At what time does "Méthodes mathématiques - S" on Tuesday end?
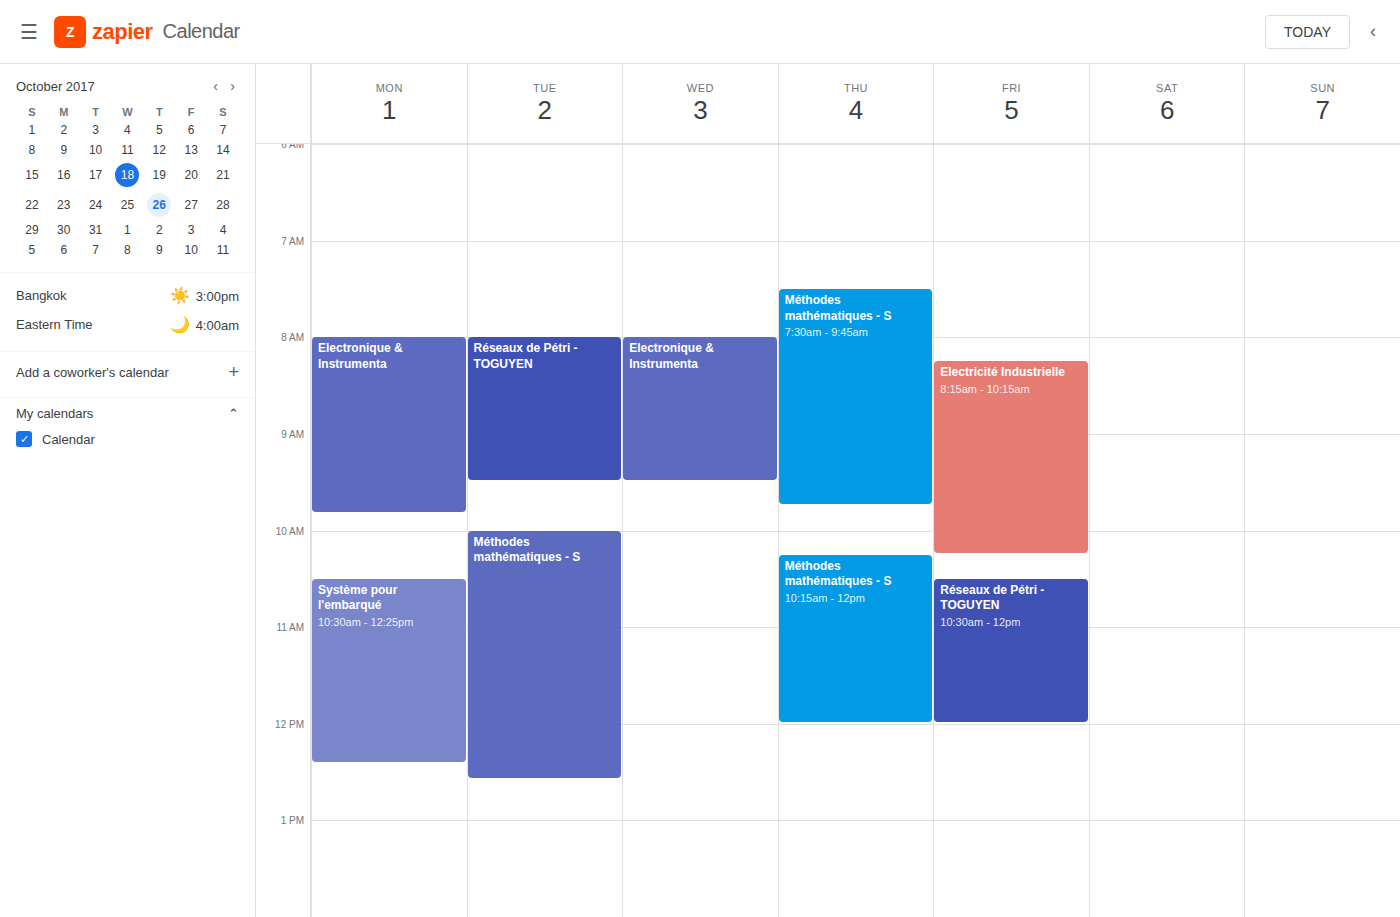
12:35 PM